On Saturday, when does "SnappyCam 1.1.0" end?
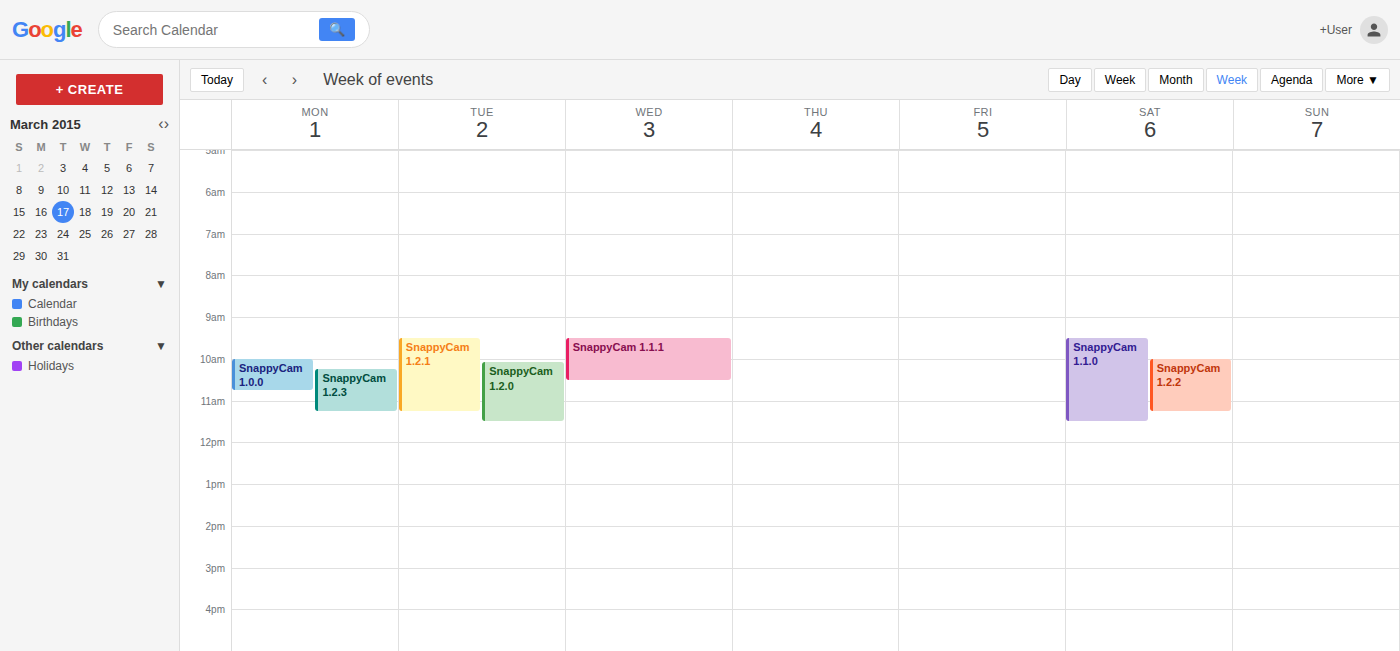
11:30 AM